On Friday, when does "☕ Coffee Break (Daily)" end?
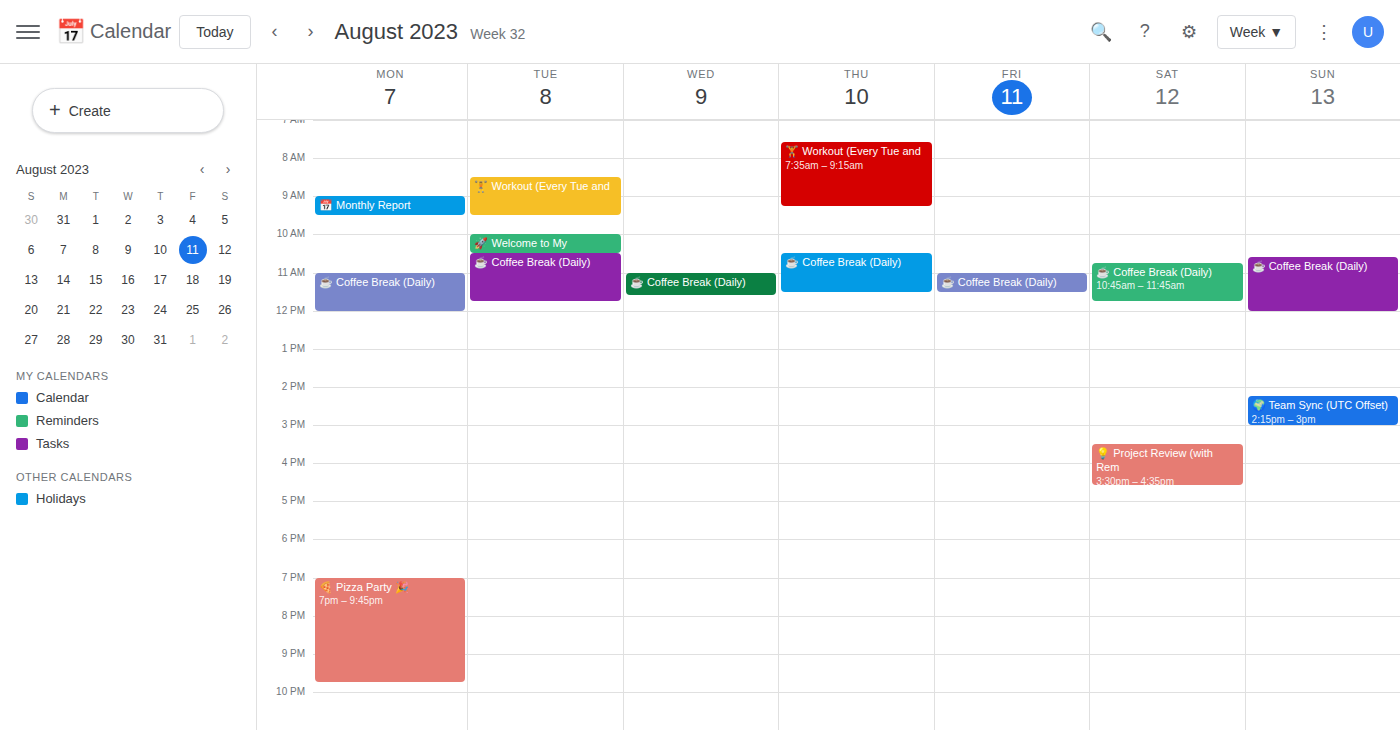
11:30 AM